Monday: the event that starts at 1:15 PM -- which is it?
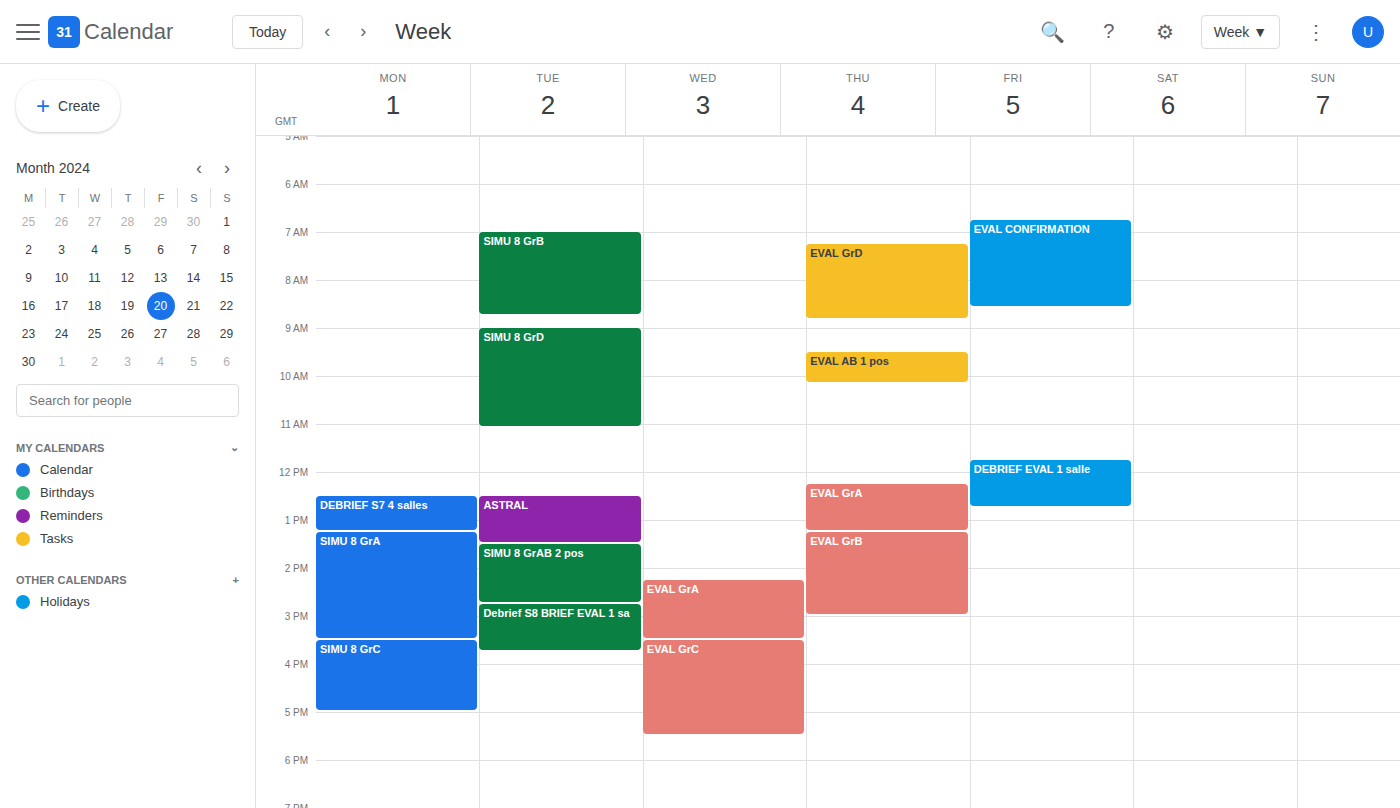
"SIMU 8 GrA"